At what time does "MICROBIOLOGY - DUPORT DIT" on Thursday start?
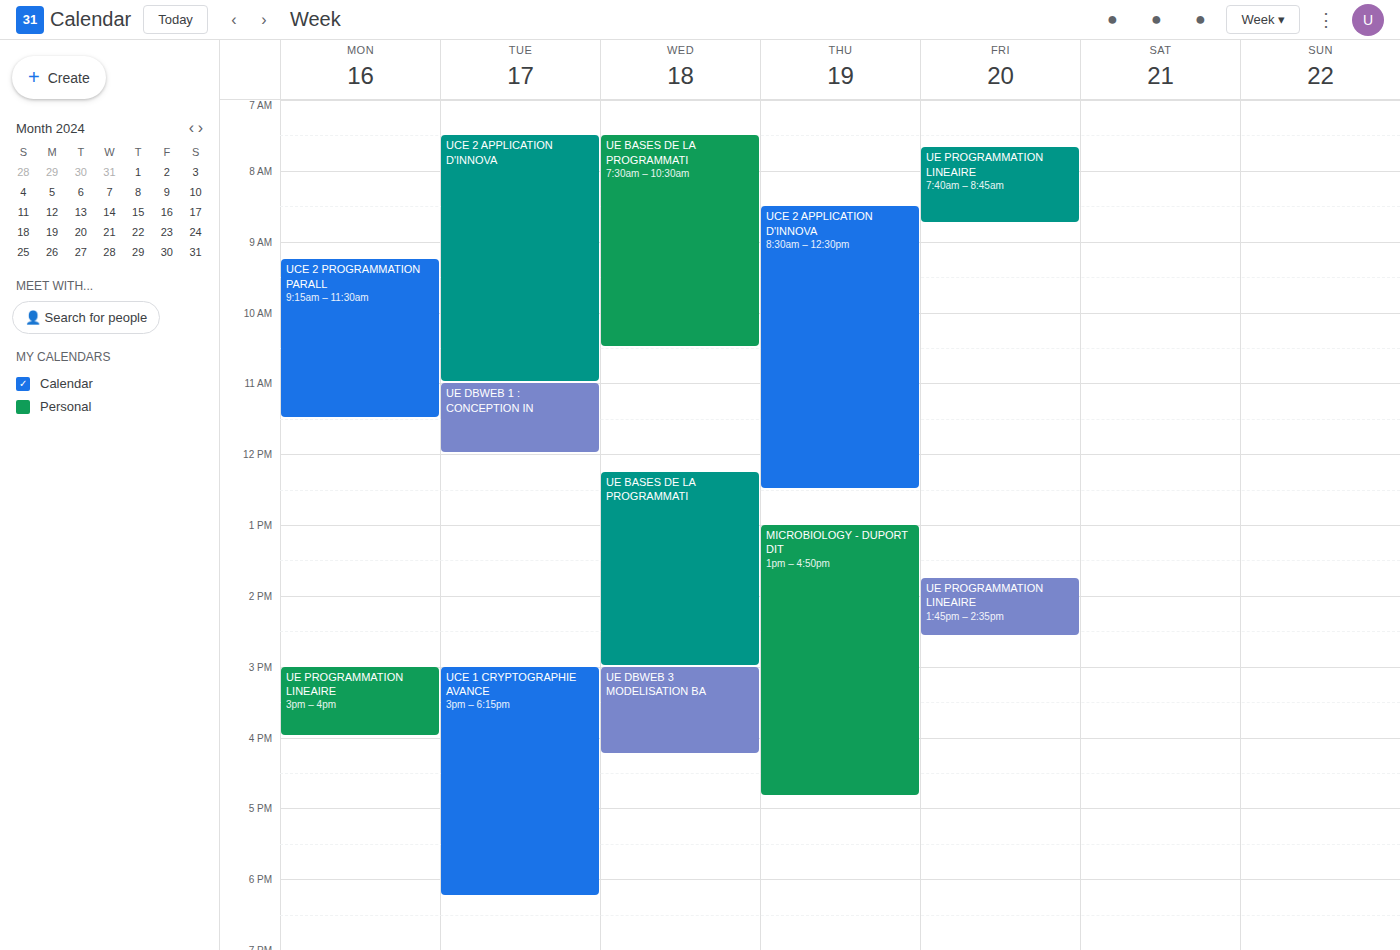
1:00 PM